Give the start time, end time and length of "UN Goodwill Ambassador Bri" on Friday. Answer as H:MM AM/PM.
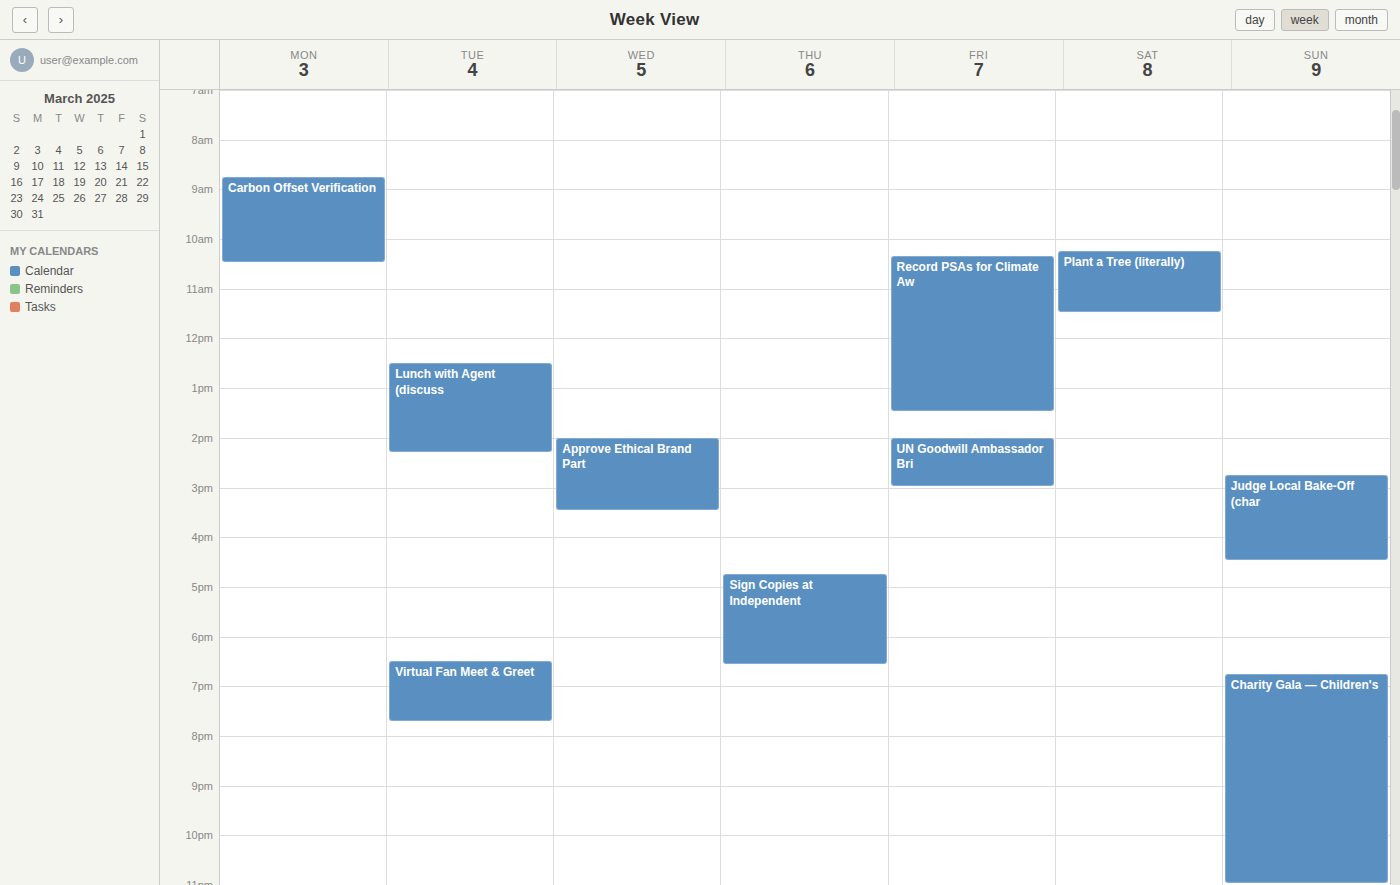
2:00 PM to 3:00 PM, 1 hour